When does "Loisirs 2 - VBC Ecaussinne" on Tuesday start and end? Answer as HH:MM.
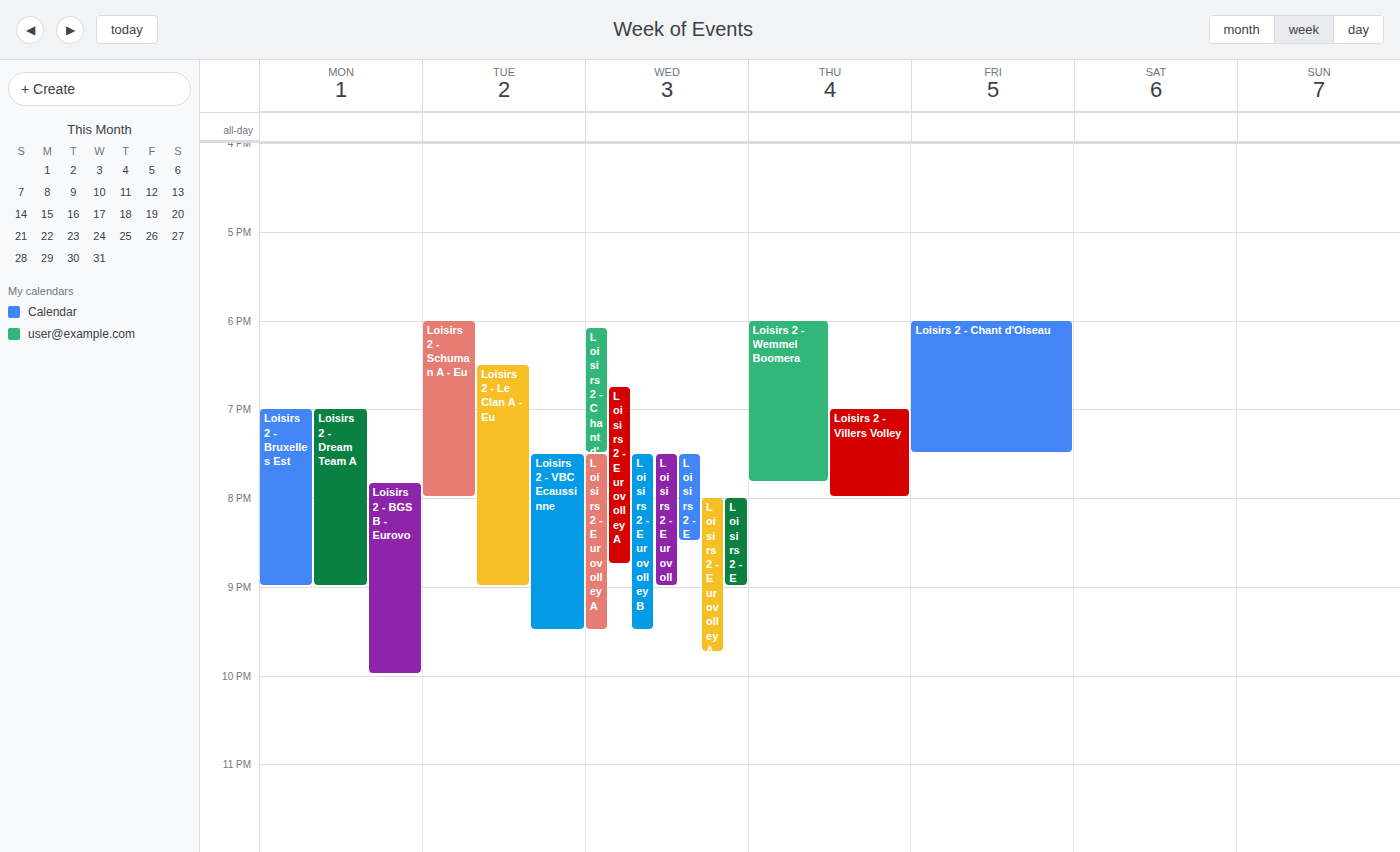
19:30 to 21:30